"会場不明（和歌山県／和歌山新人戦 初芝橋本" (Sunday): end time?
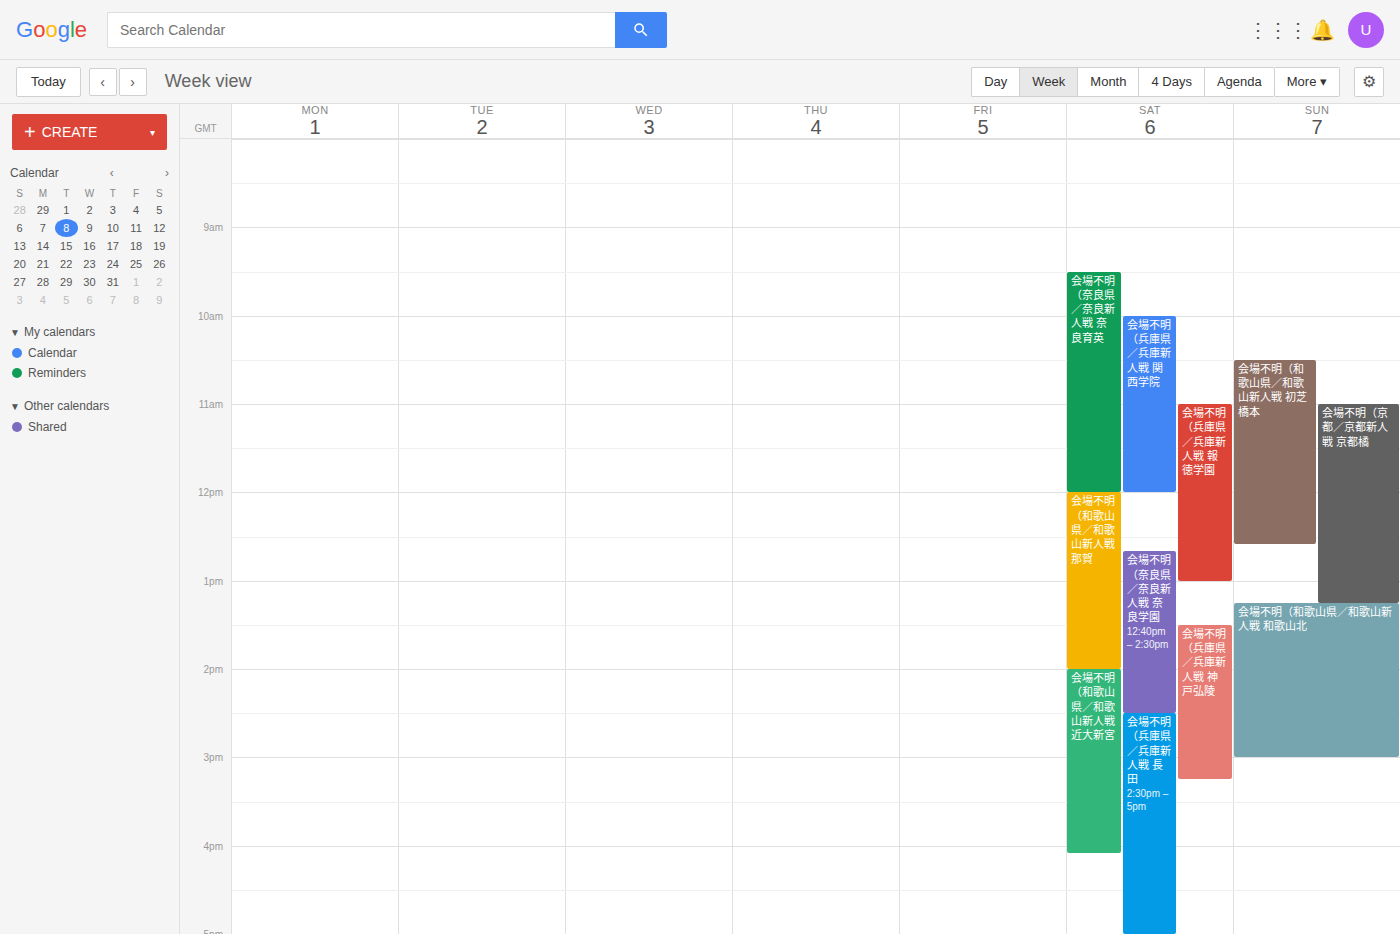
12:35 PM